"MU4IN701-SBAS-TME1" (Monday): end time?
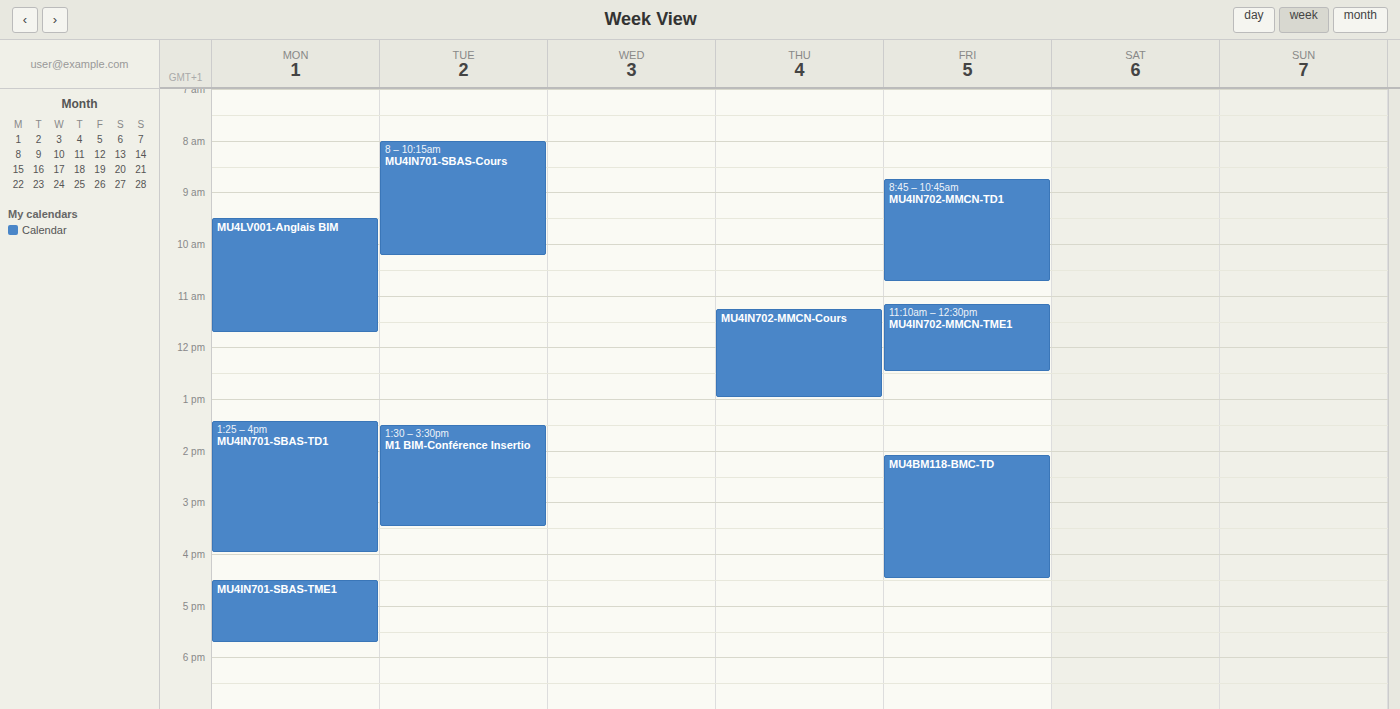
5:45 PM